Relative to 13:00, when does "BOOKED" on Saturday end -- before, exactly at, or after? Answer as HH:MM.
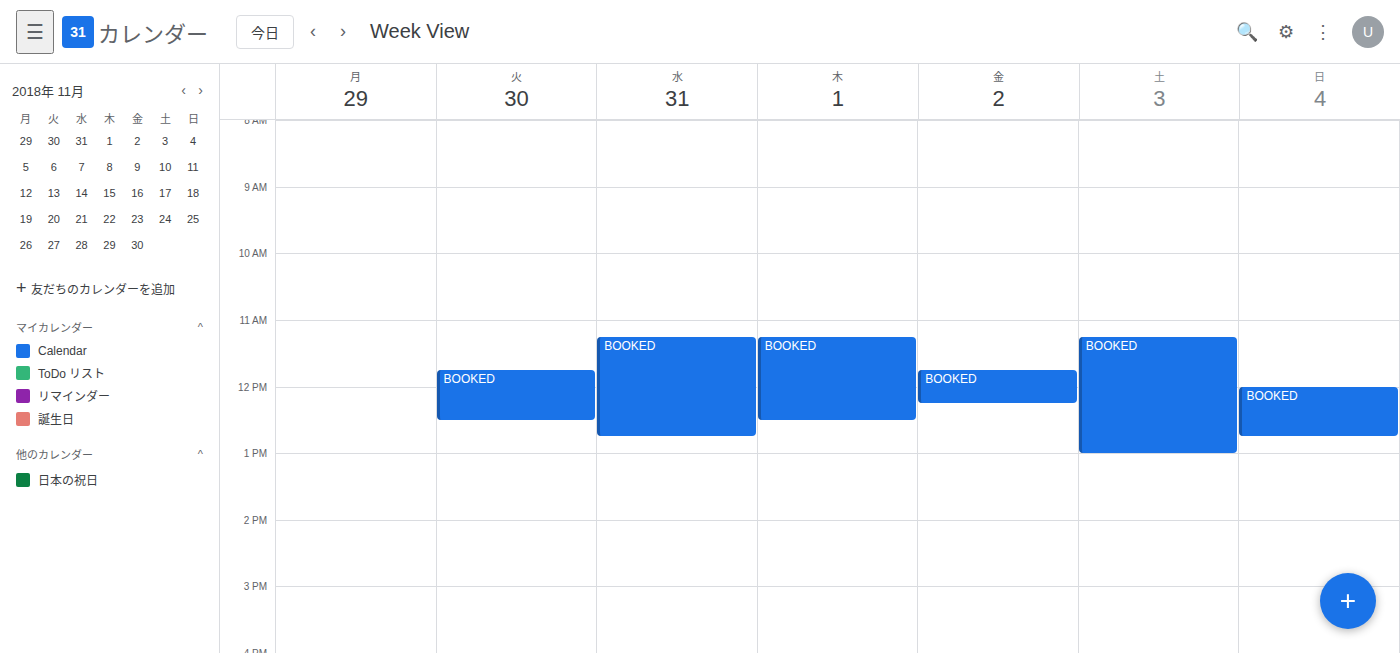
13:00 -- exactly at 13:00, on the 13:00 line.